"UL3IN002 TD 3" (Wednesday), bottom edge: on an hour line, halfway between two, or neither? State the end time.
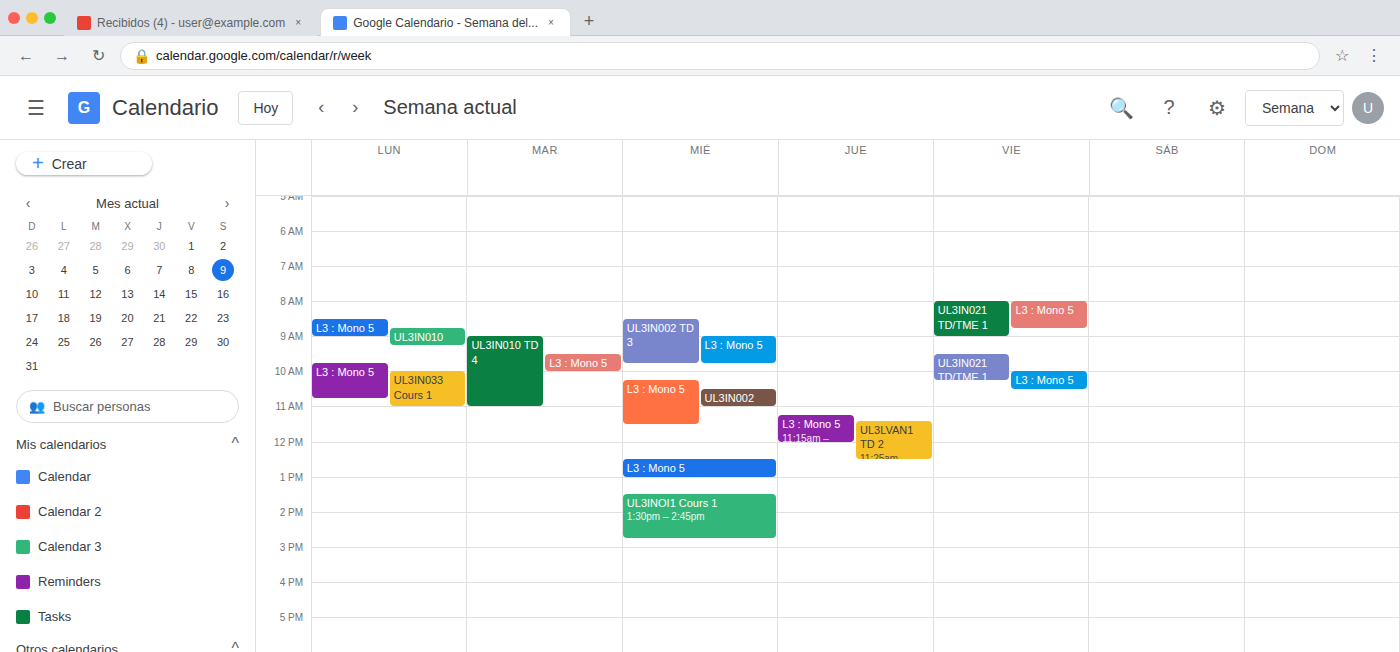
9:45 AM -- neither: three quarters of the way from the 9 AM line to the 10 AM line.